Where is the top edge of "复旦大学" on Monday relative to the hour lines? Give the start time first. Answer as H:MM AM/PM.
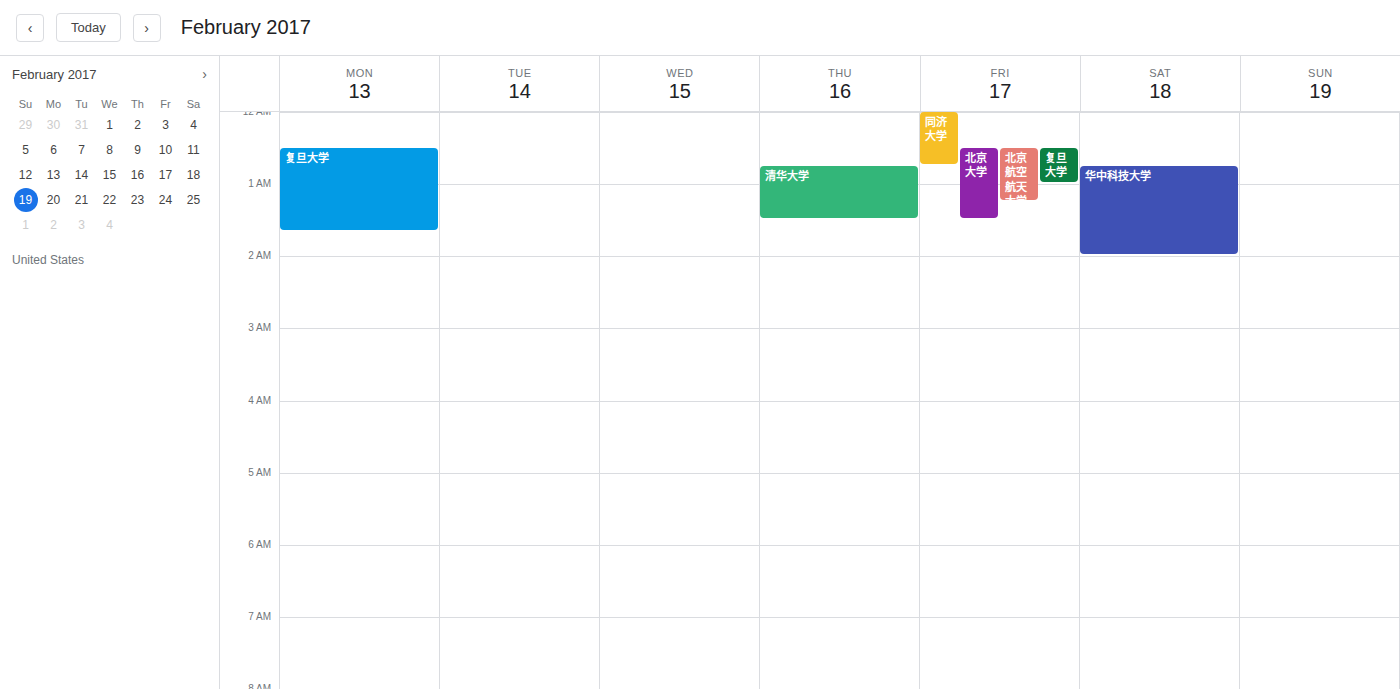
12:30 AM -- halfway between the 12 AM and 1 AM lines.